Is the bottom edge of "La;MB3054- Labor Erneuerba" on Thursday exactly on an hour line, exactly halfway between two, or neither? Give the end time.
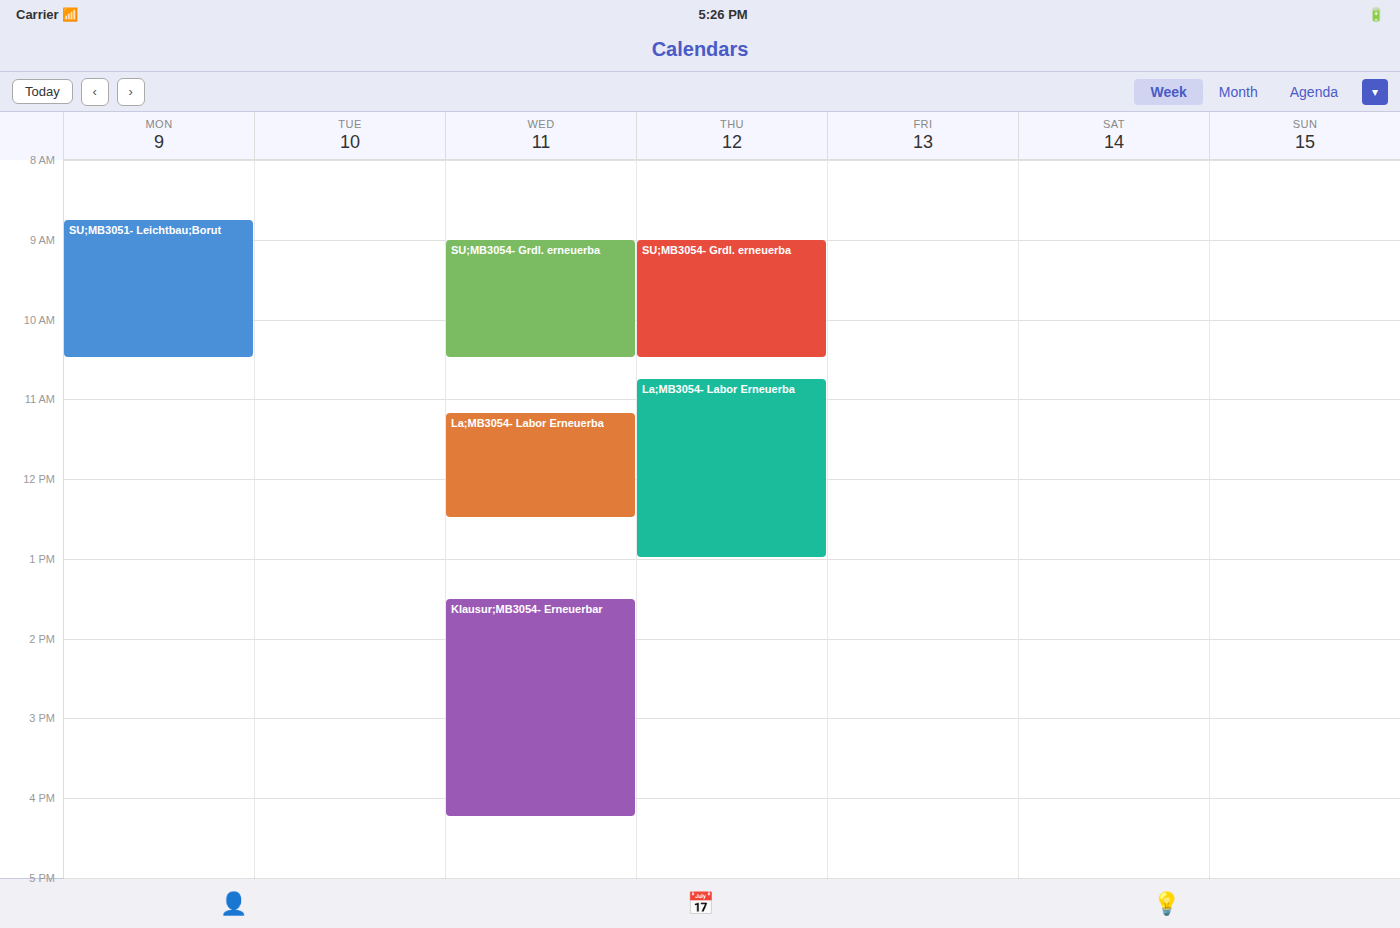
1:00 PM -- exactly on the 1 PM line.